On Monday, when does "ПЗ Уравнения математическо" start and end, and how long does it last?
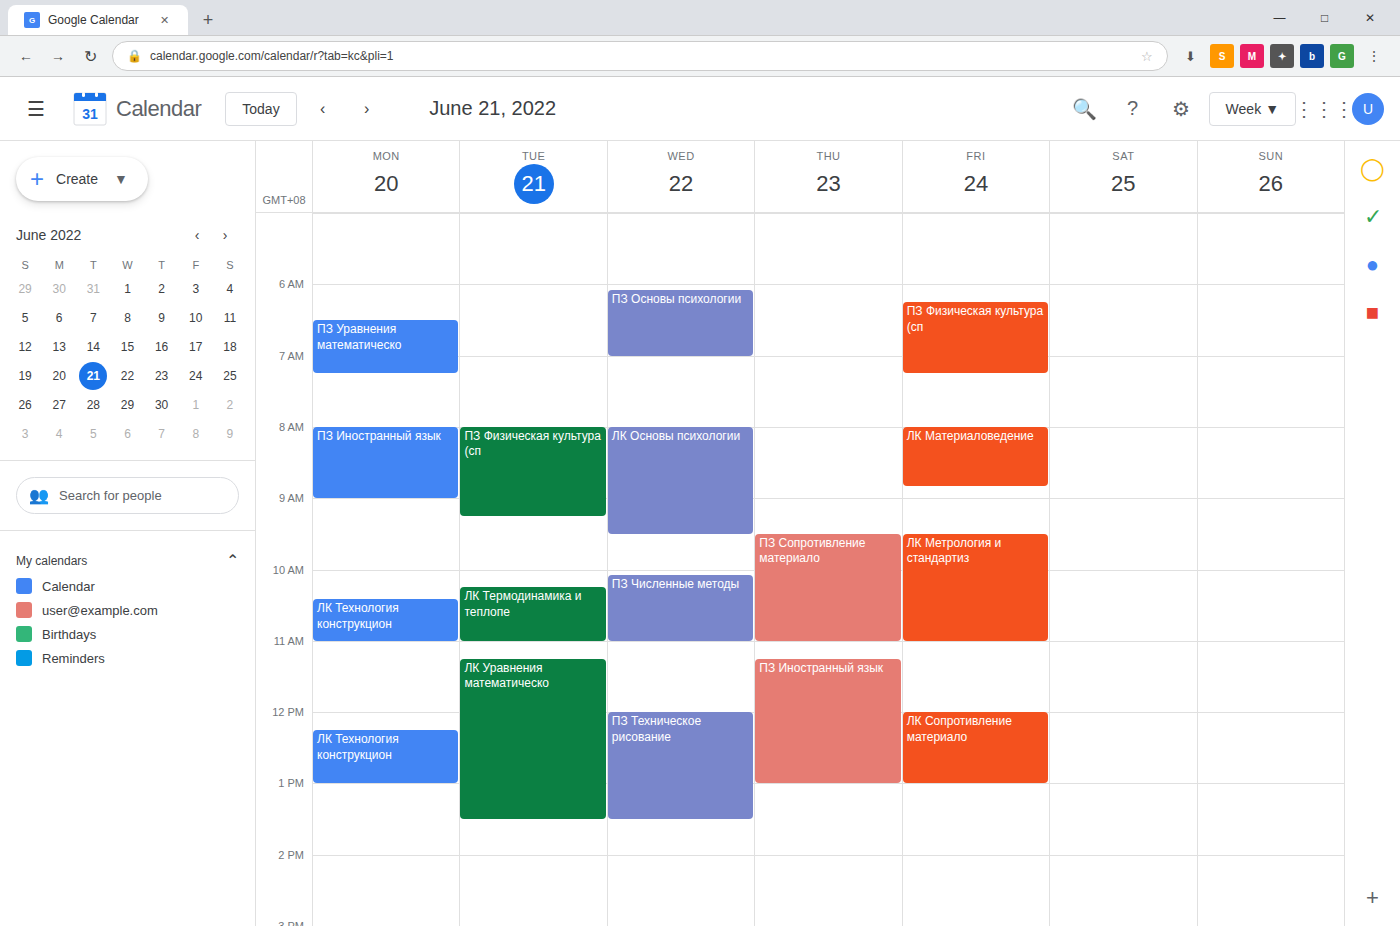
06:30 to 07:15, 45 minutes